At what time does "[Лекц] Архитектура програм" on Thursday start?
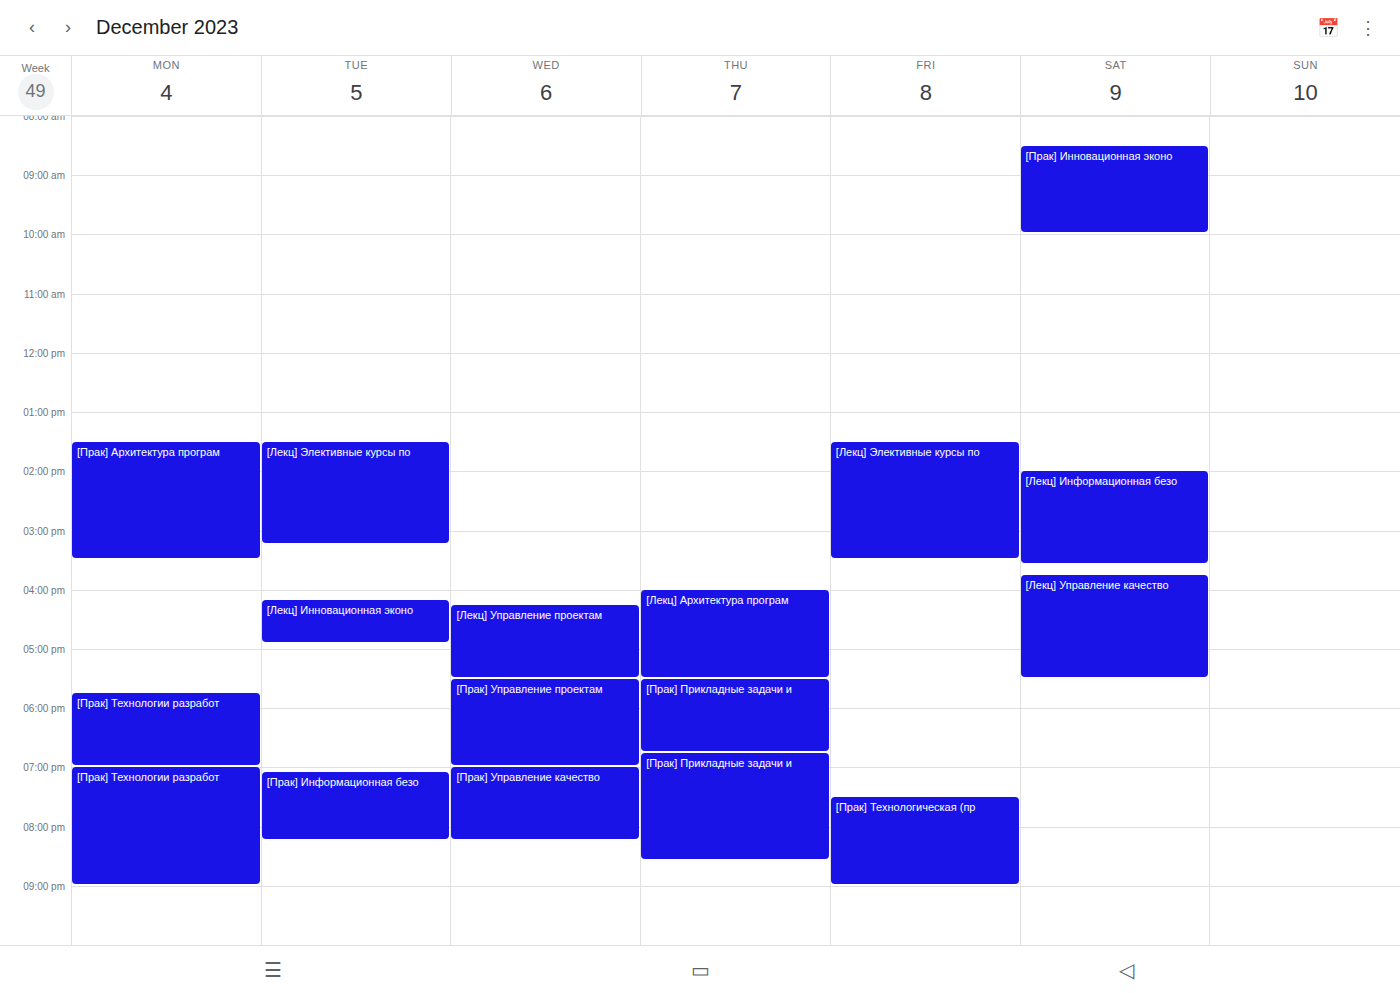
4:00 PM